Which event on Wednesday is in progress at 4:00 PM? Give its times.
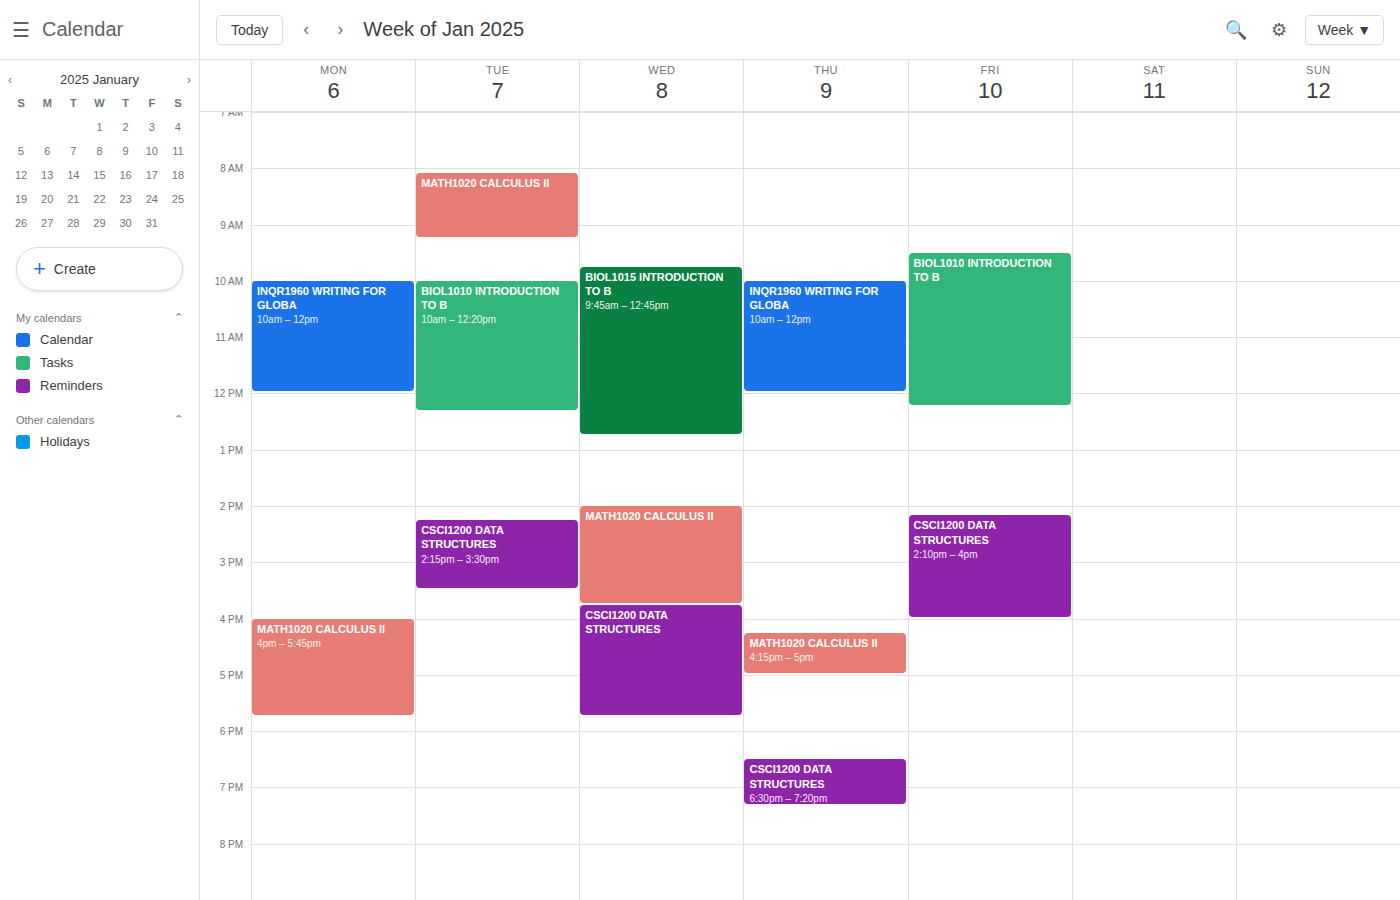
"CSCI1200 DATA STRUCTURES", 3:45 PM to 5:45 PM